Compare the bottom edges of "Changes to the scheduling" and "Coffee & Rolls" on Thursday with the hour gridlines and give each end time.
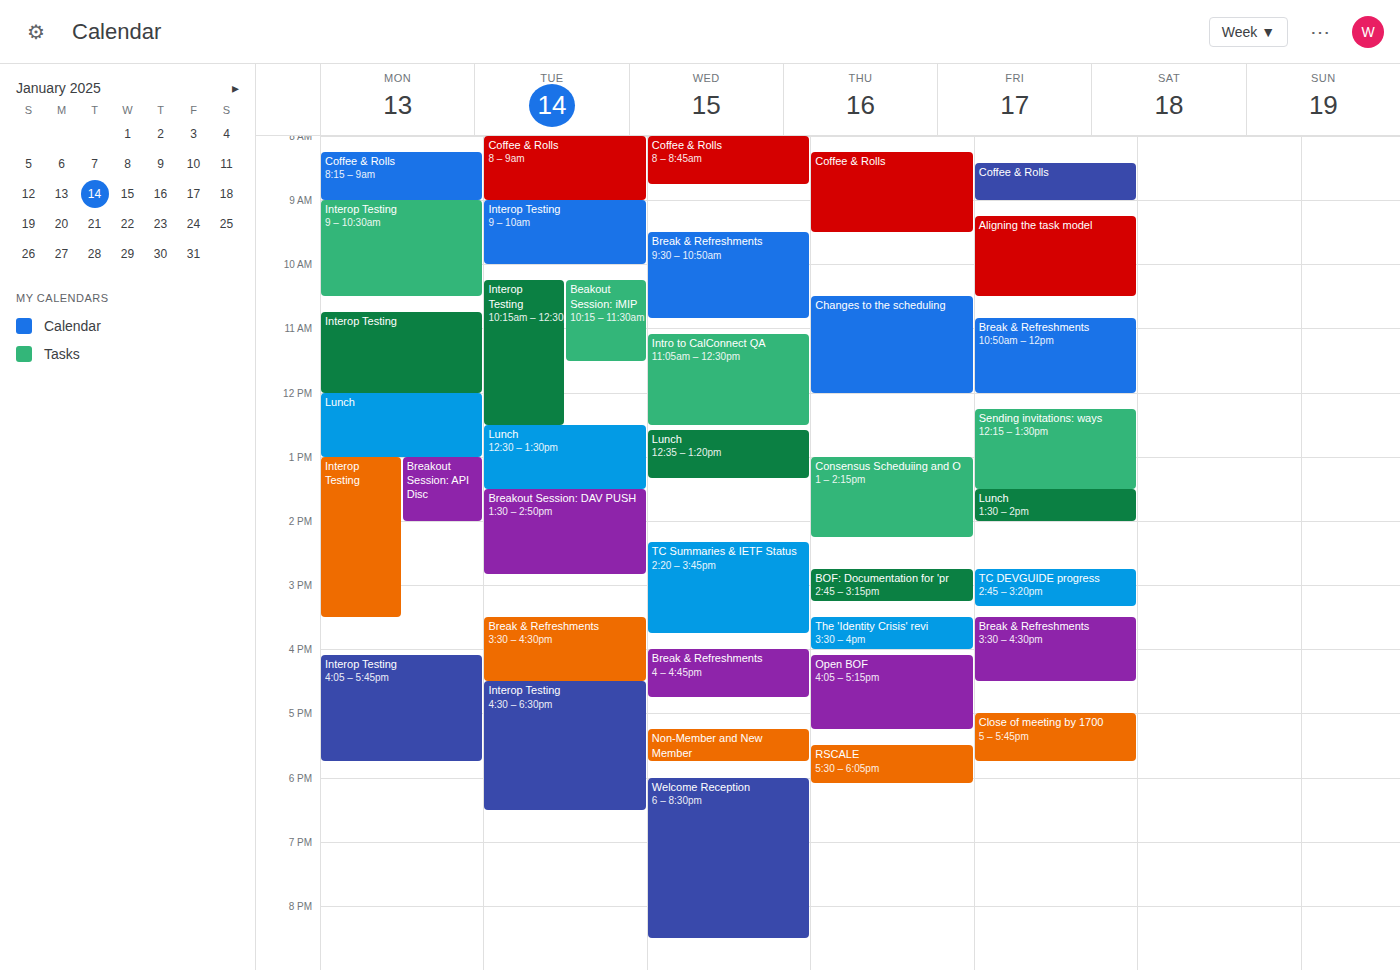
"Changes to the scheduling": 12:00 PM, exactly on the 12 PM line. "Coffee & Rolls": 9:30 AM, halfway between the 9 AM and 10 AM lines.